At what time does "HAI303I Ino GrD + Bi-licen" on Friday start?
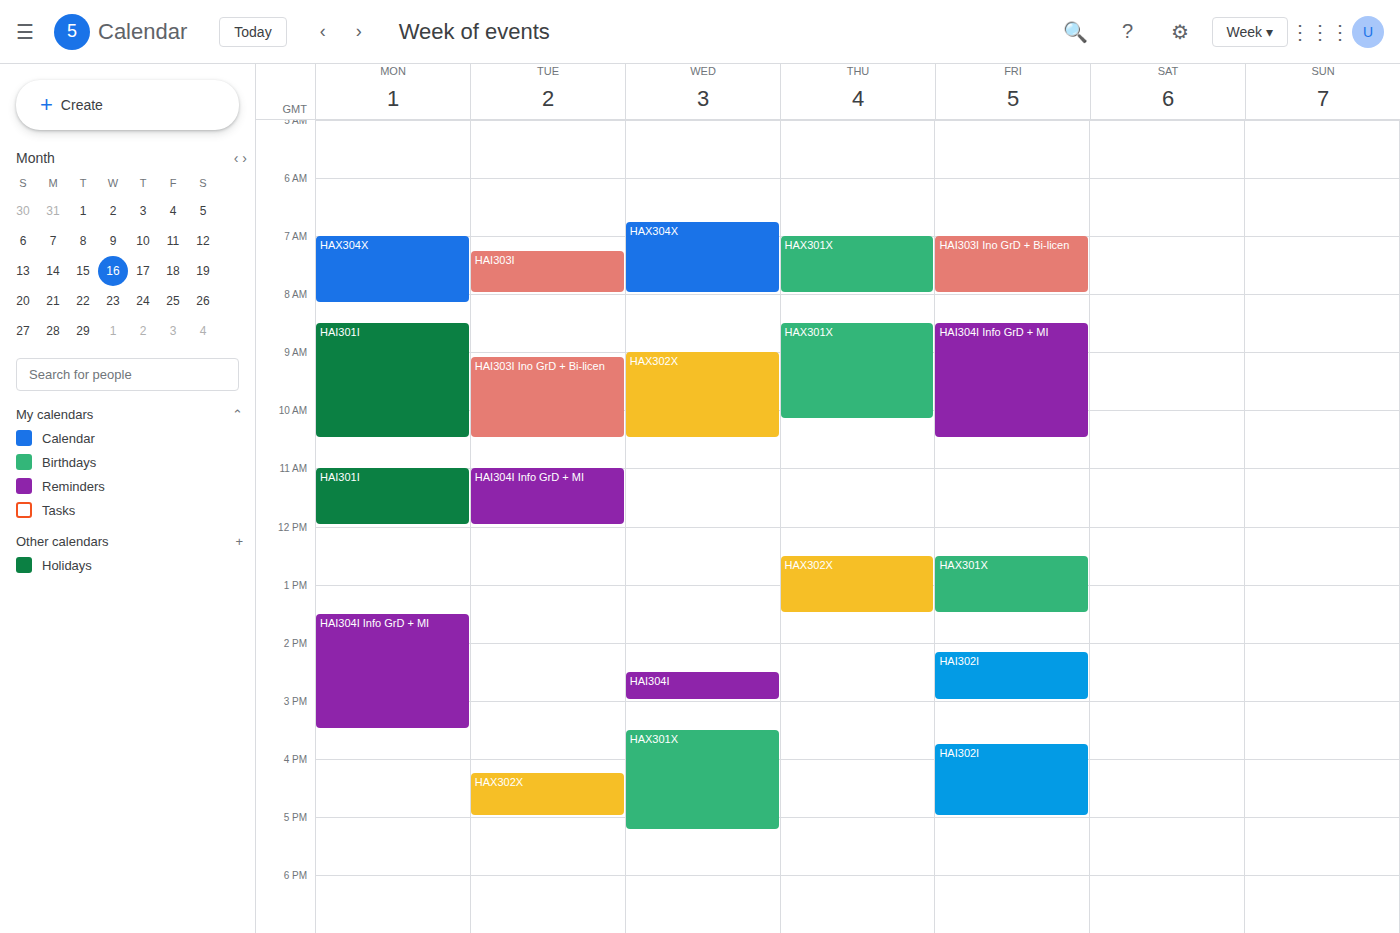
7:00 AM